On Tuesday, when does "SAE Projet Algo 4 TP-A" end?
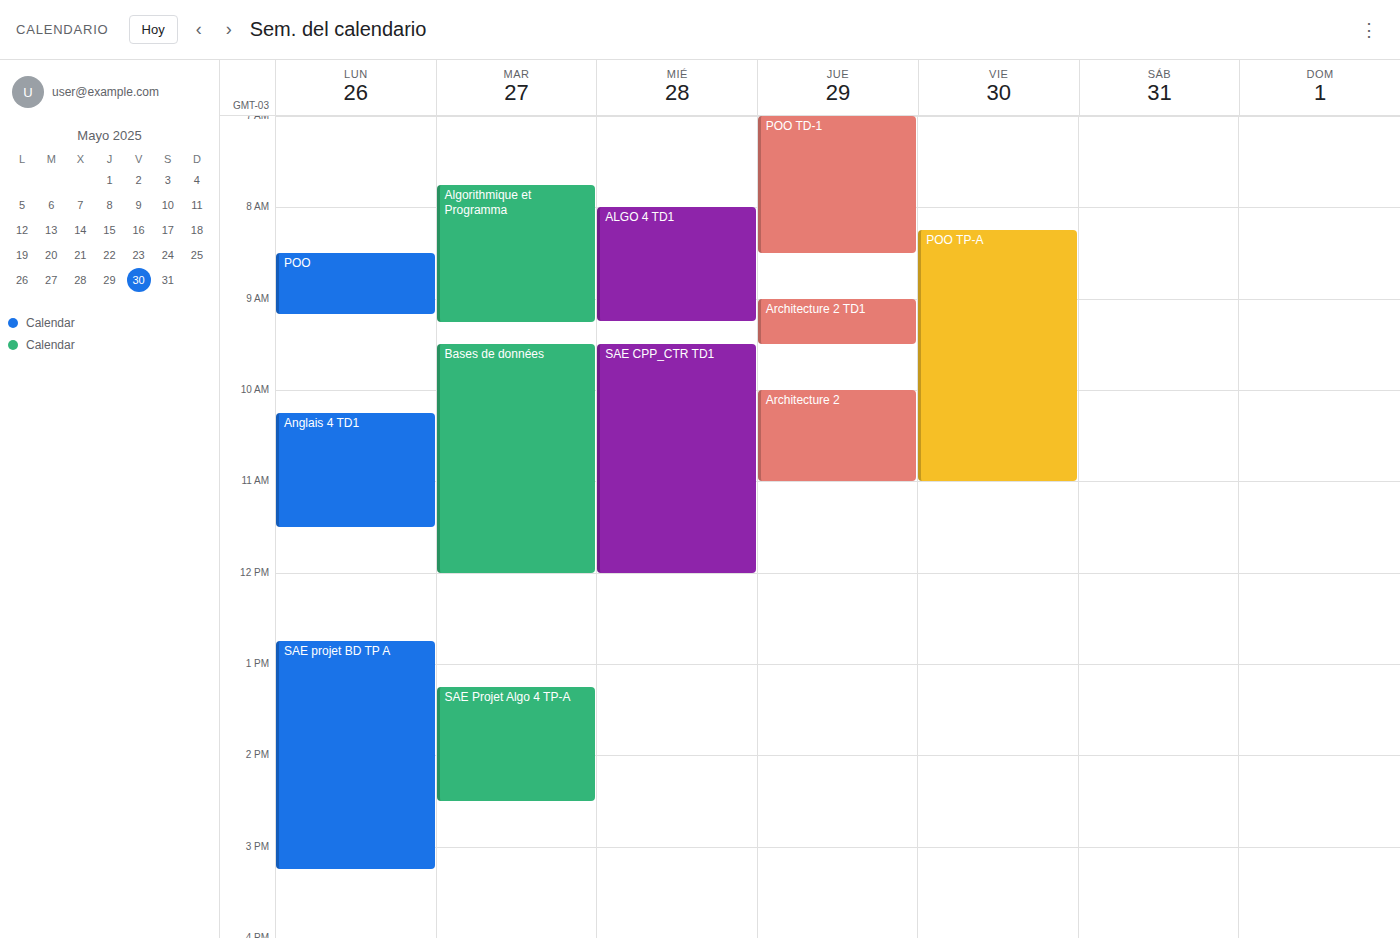
2:30 PM